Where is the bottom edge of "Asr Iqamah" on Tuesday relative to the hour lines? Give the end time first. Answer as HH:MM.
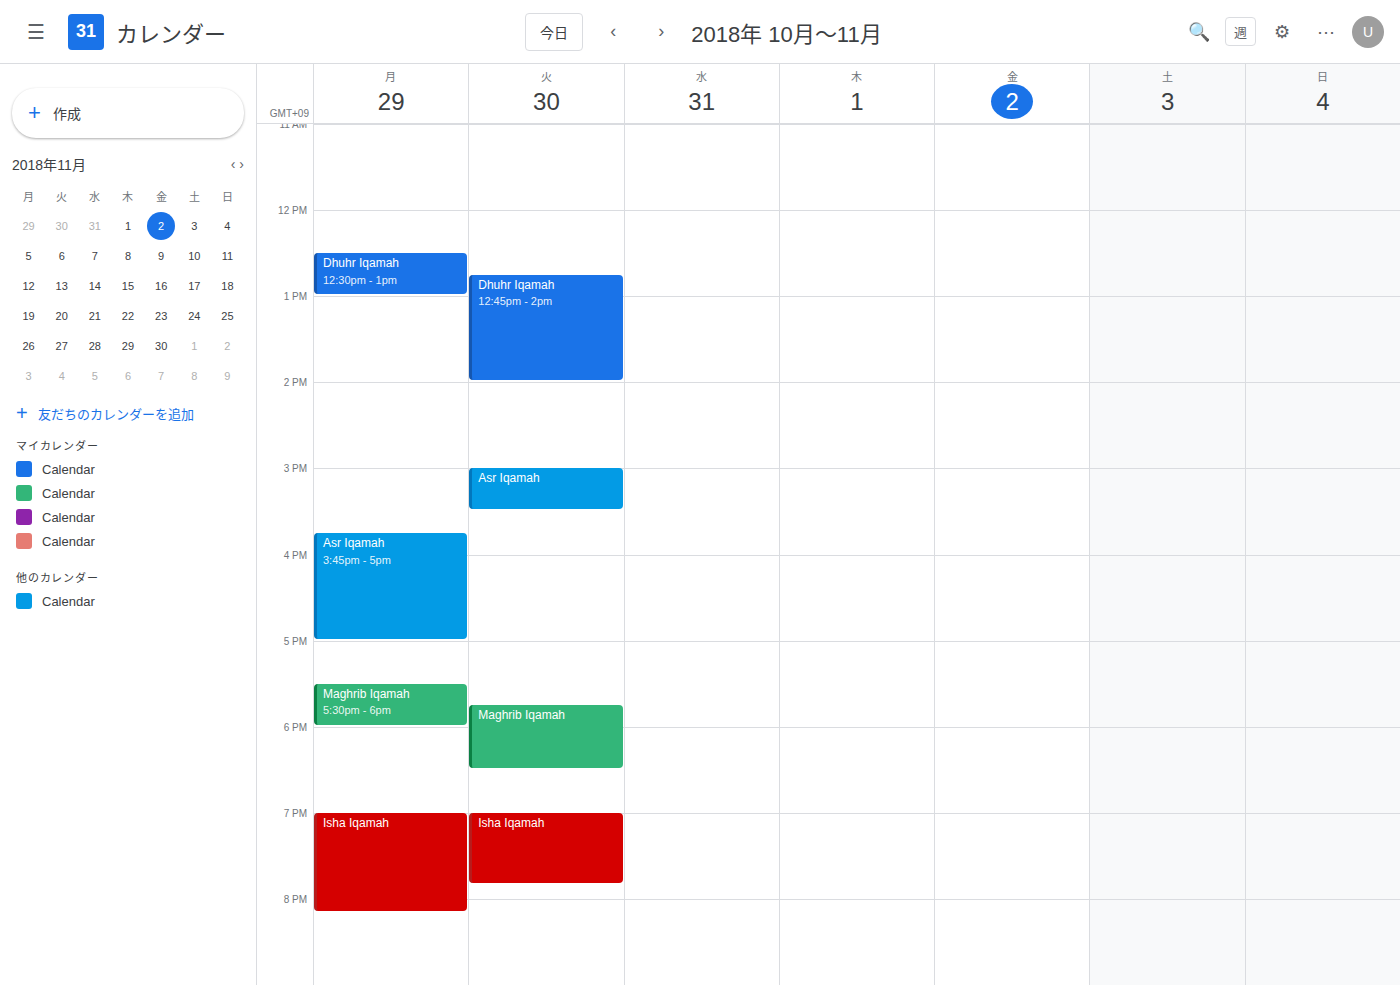
15:30 -- halfway between the 15:00 and 16:00 lines.